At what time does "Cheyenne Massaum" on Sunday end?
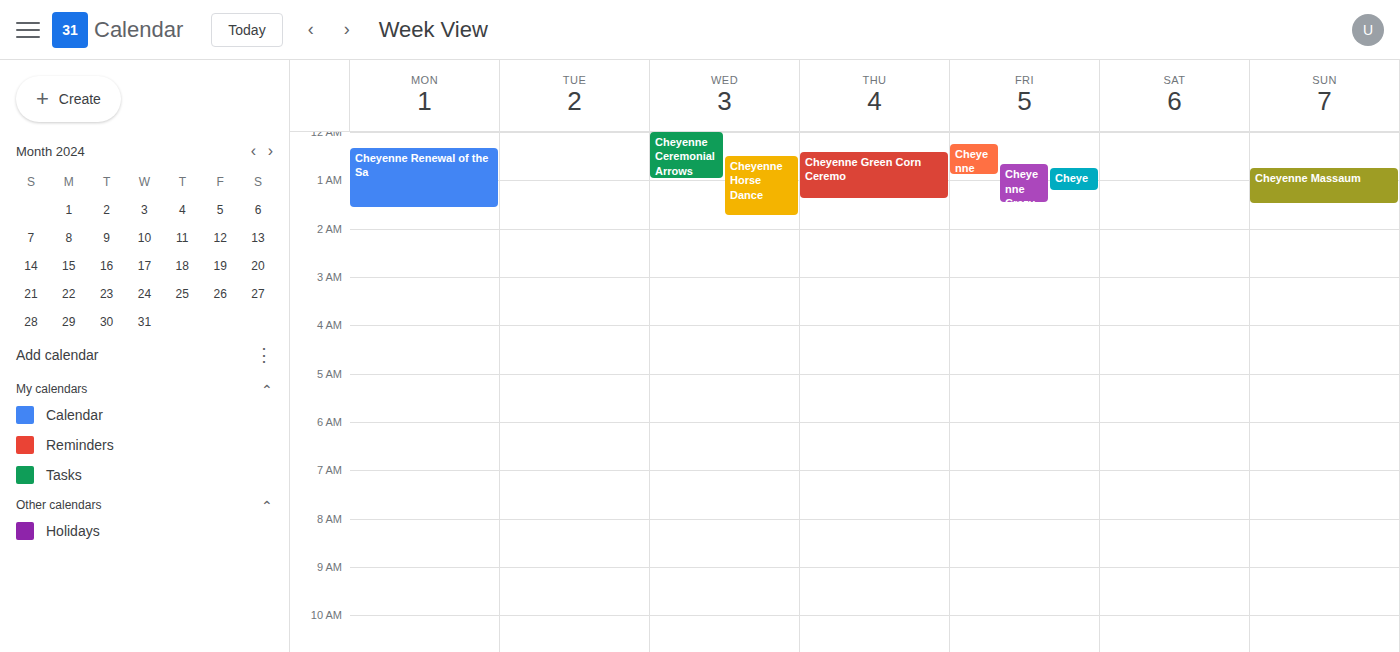
01:30